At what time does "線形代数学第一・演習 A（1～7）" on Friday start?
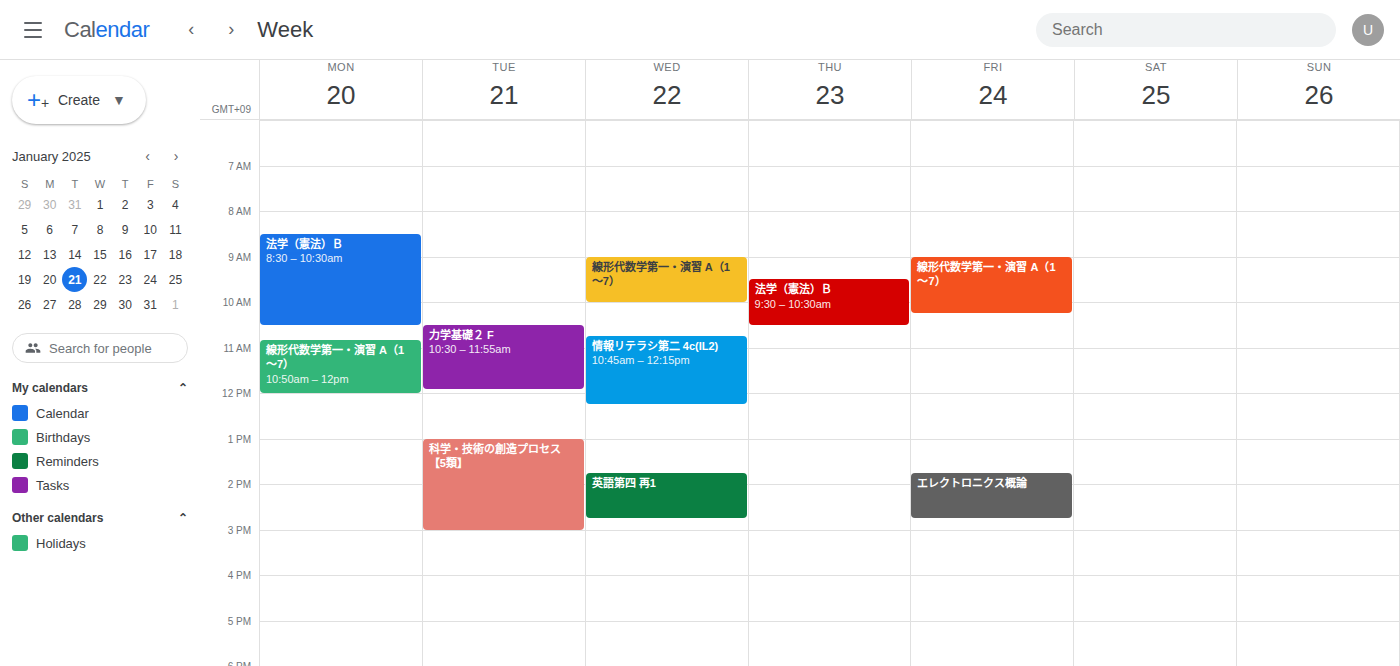
9:00 AM